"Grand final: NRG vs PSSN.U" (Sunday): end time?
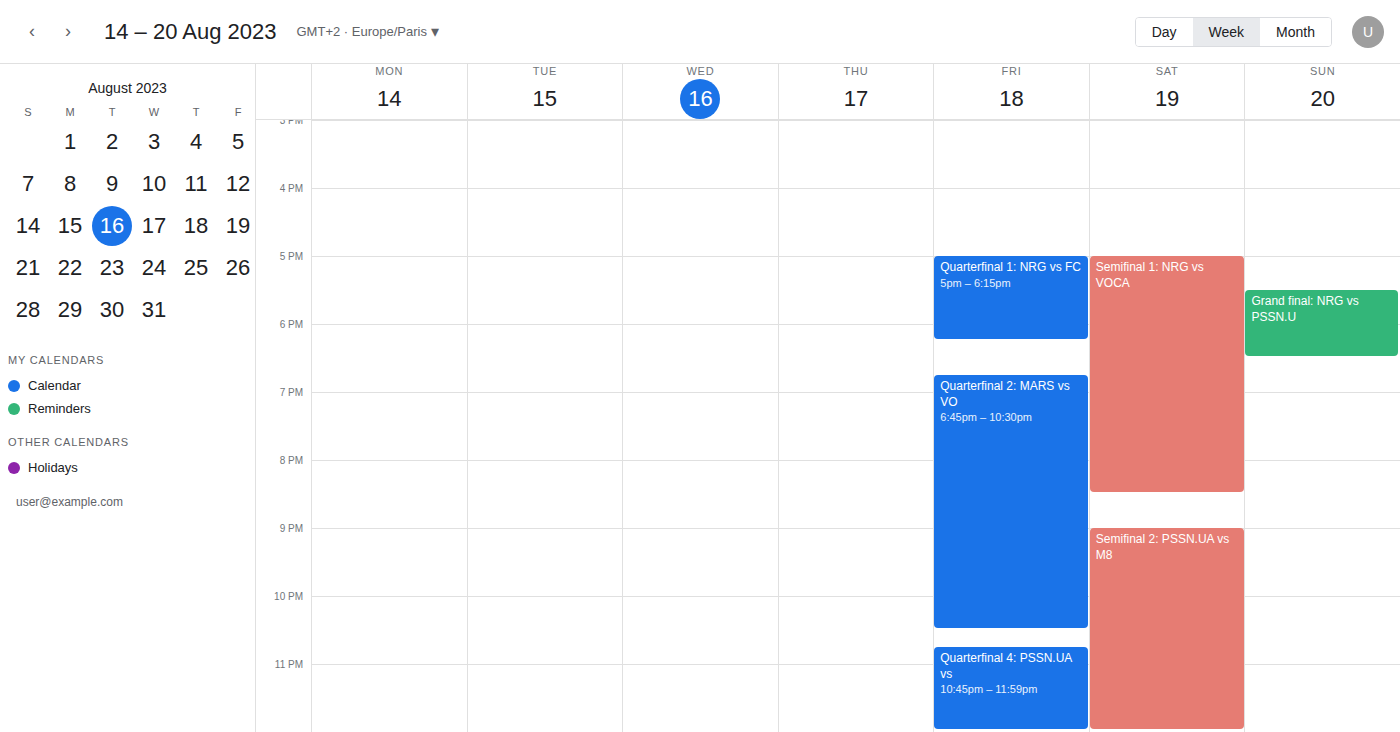
6:30 PM